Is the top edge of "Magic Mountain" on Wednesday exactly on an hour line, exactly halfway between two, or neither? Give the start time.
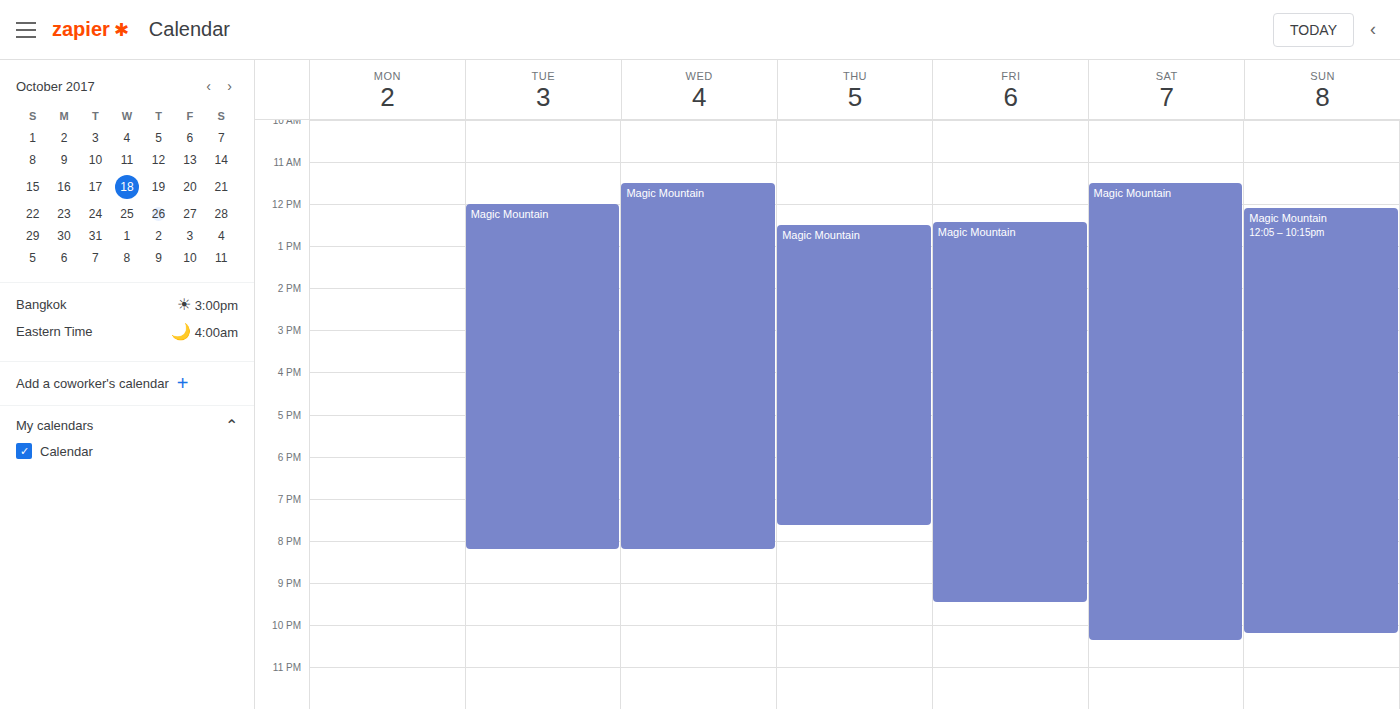
11:30 AM -- halfway between the 11 AM and 12 PM lines.